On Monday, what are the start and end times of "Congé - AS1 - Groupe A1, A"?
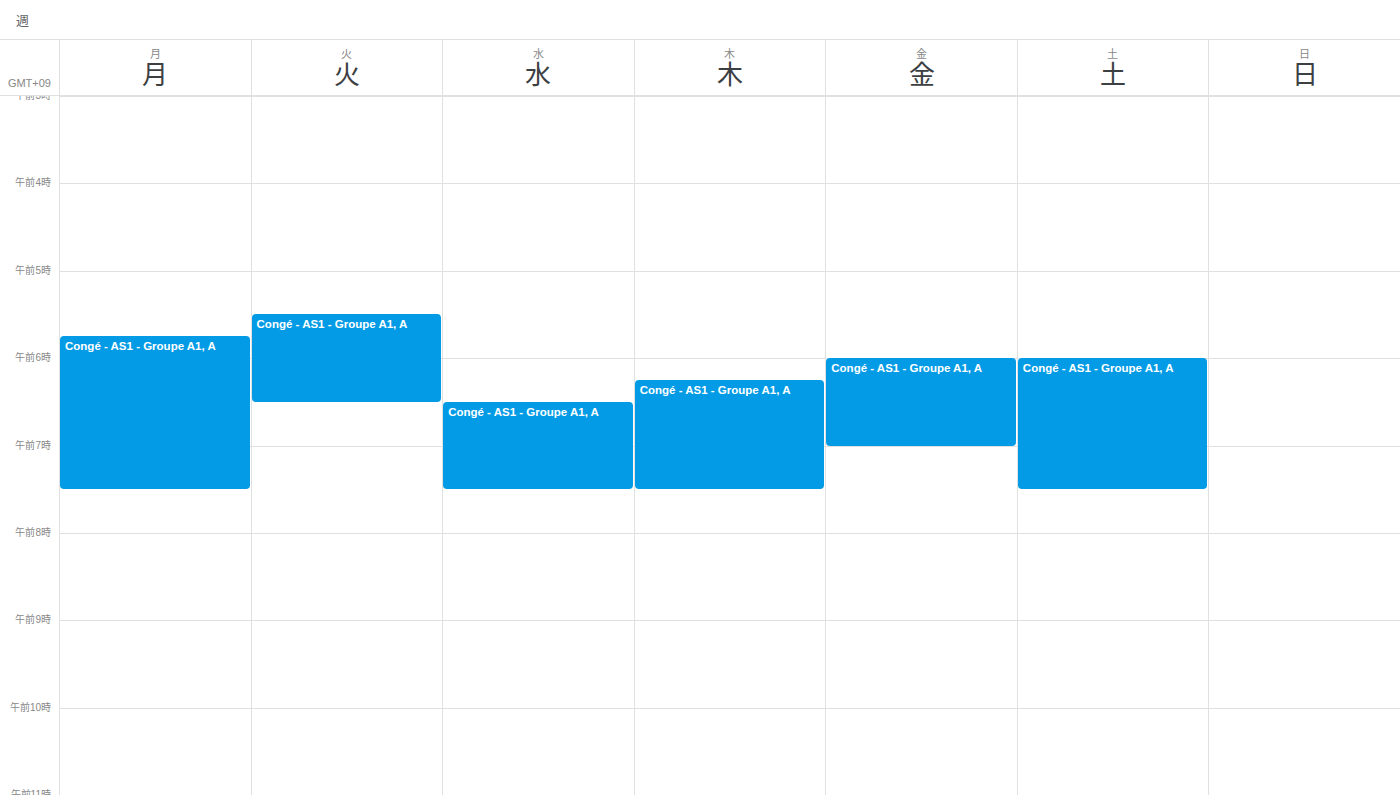
5:45 AM to 7:30 AM